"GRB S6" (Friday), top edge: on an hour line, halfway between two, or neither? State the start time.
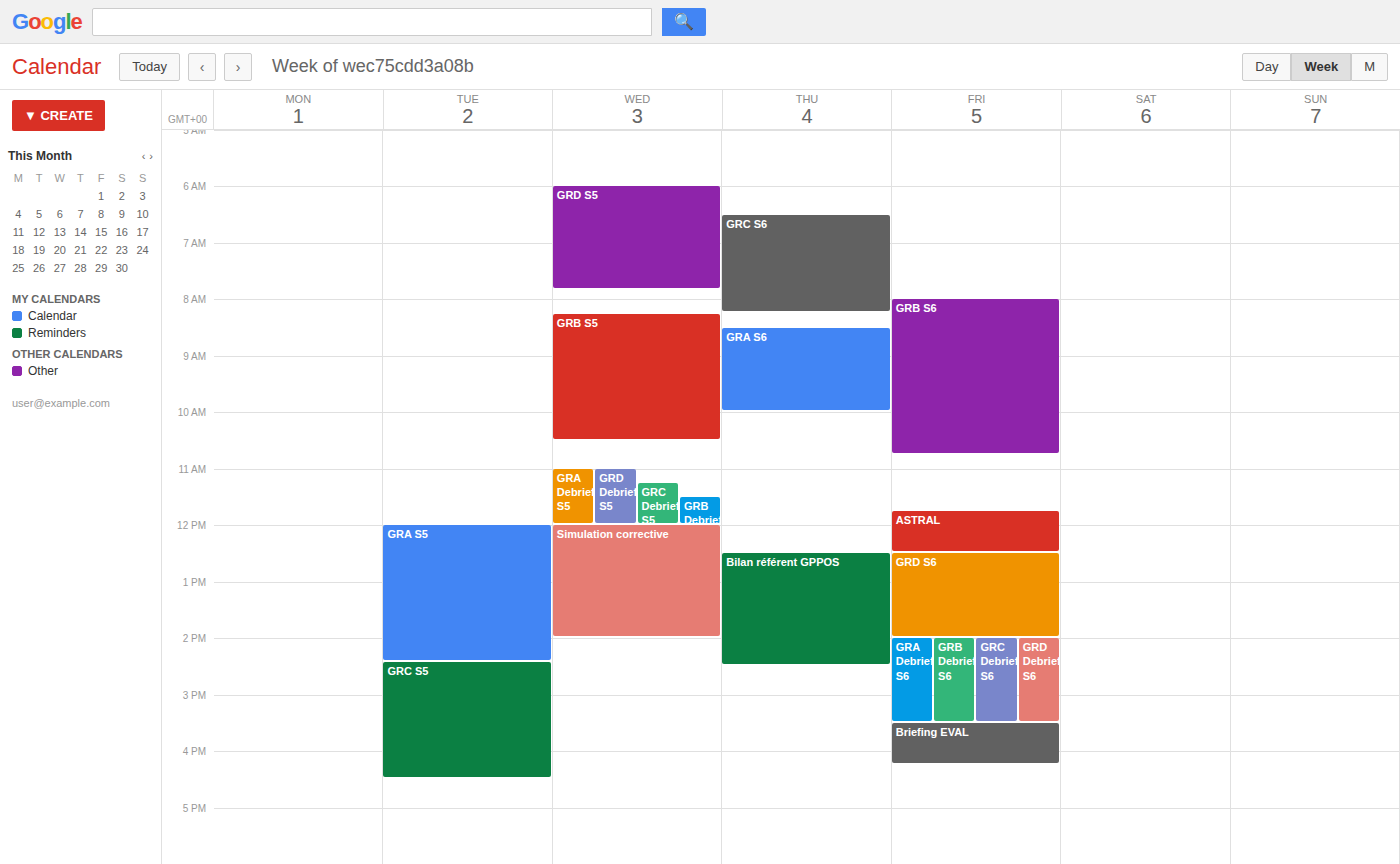
8:00 AM -- exactly on the 8 AM line.